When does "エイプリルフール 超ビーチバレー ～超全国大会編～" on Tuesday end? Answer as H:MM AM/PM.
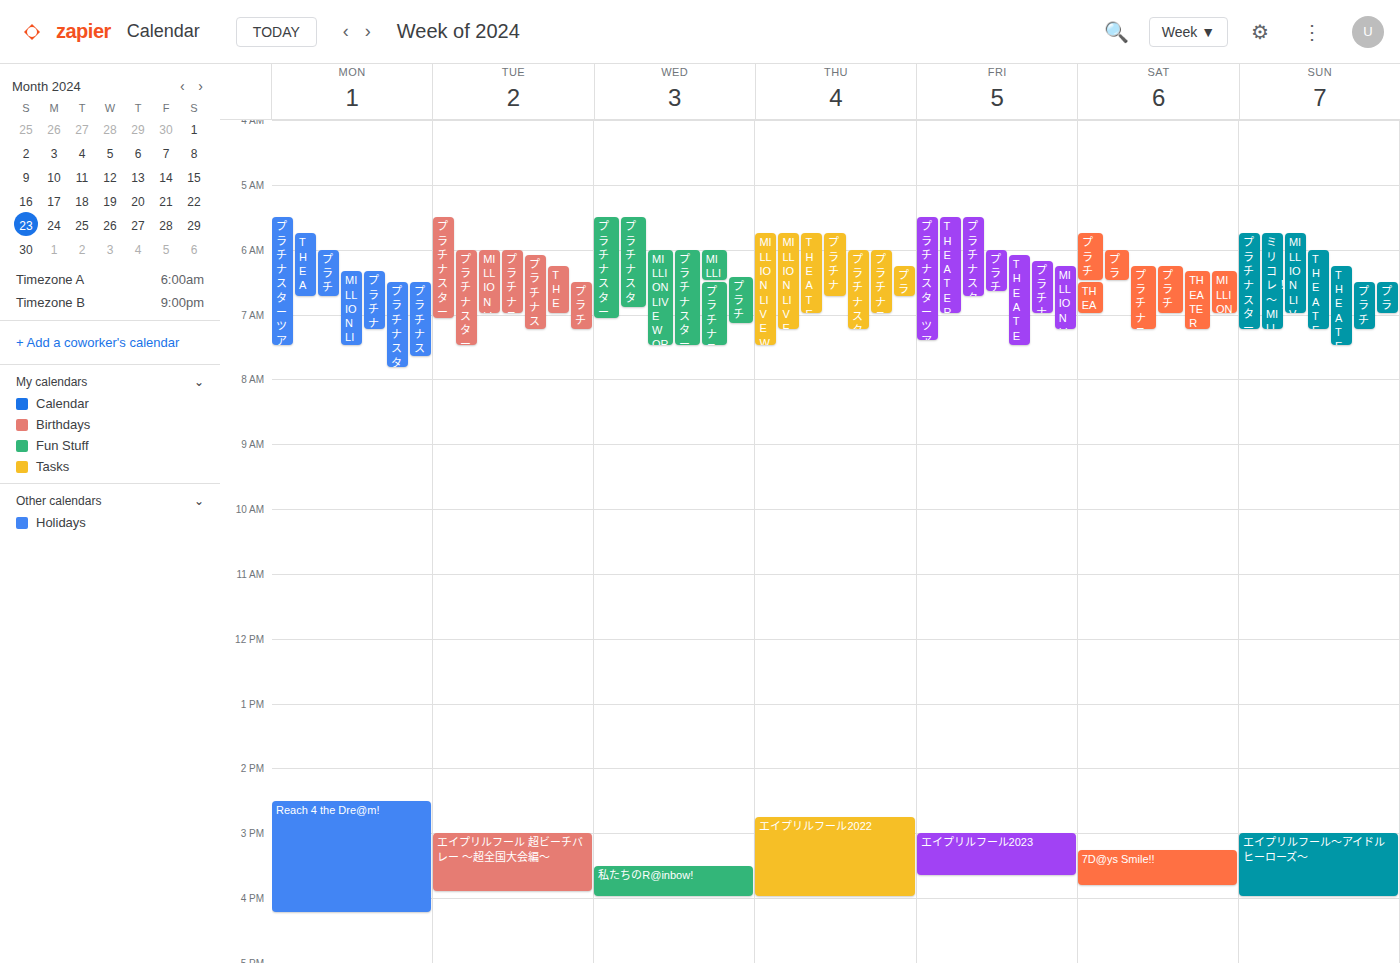
3:55 PM